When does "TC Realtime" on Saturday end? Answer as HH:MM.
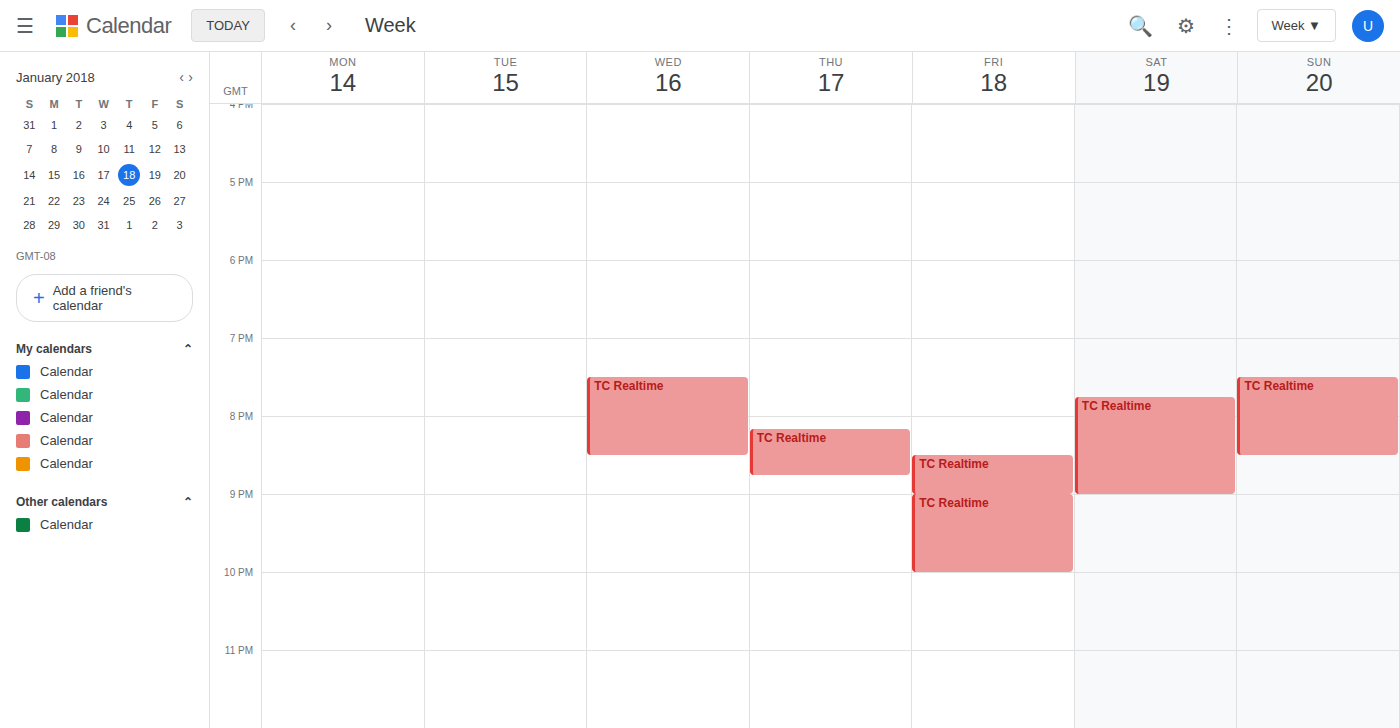
21:00